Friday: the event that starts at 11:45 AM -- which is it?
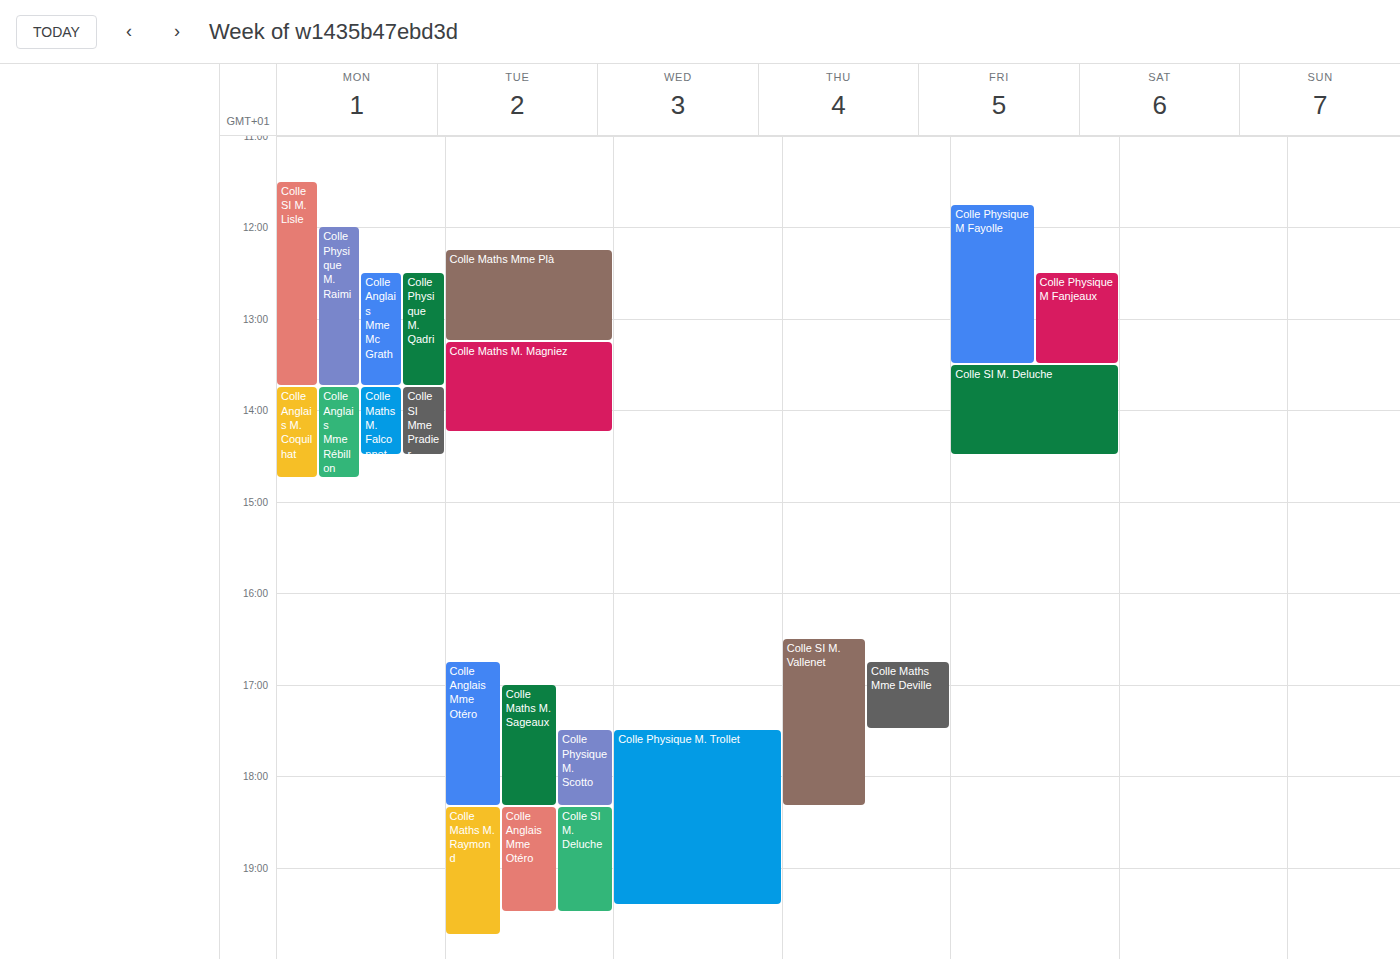
"Colle Physique M Fayolle"